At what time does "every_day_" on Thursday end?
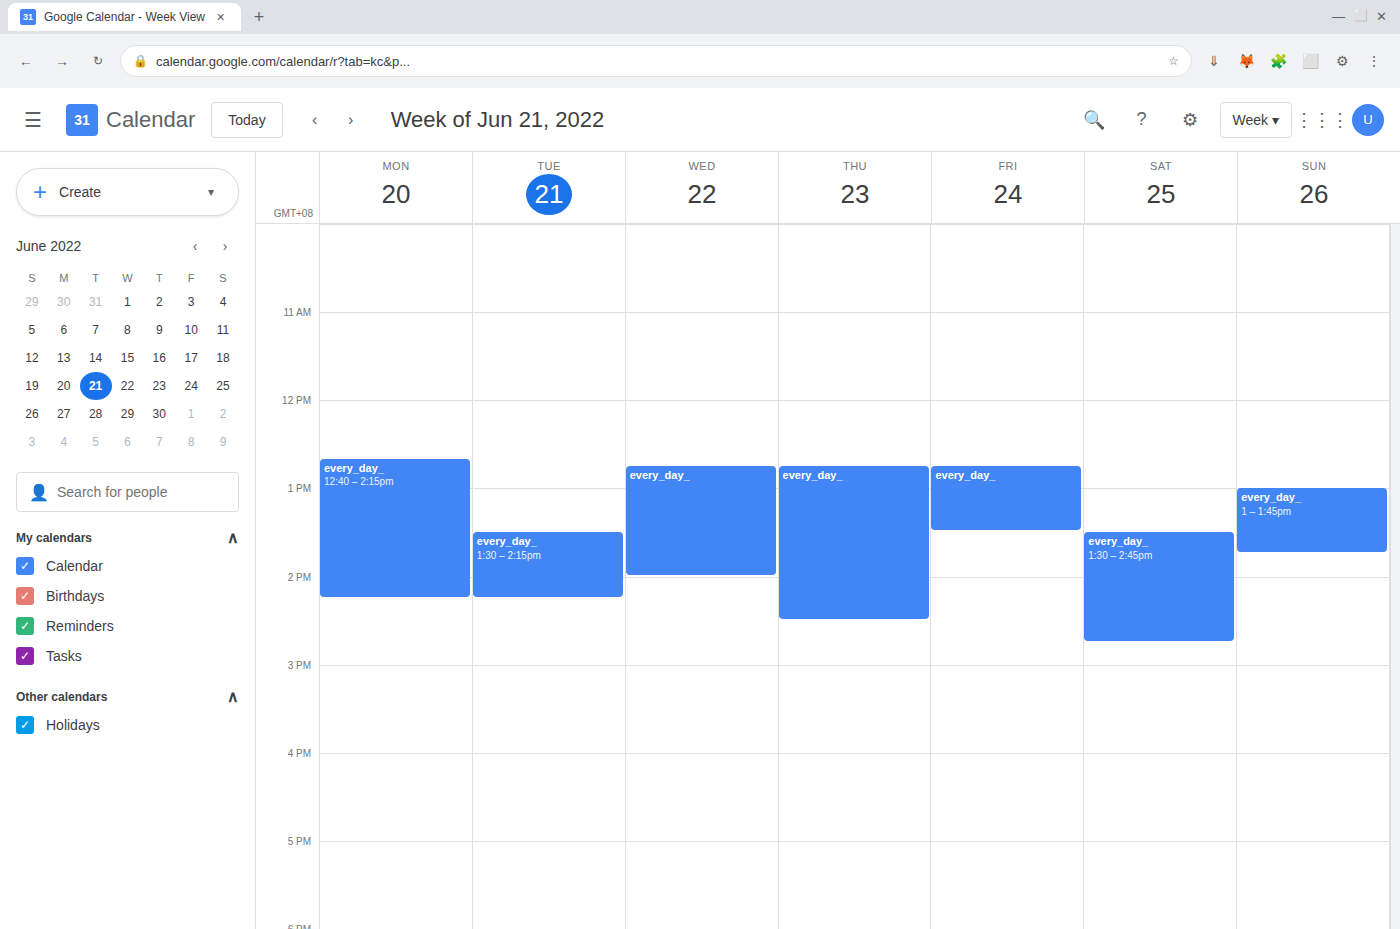
2:30 PM